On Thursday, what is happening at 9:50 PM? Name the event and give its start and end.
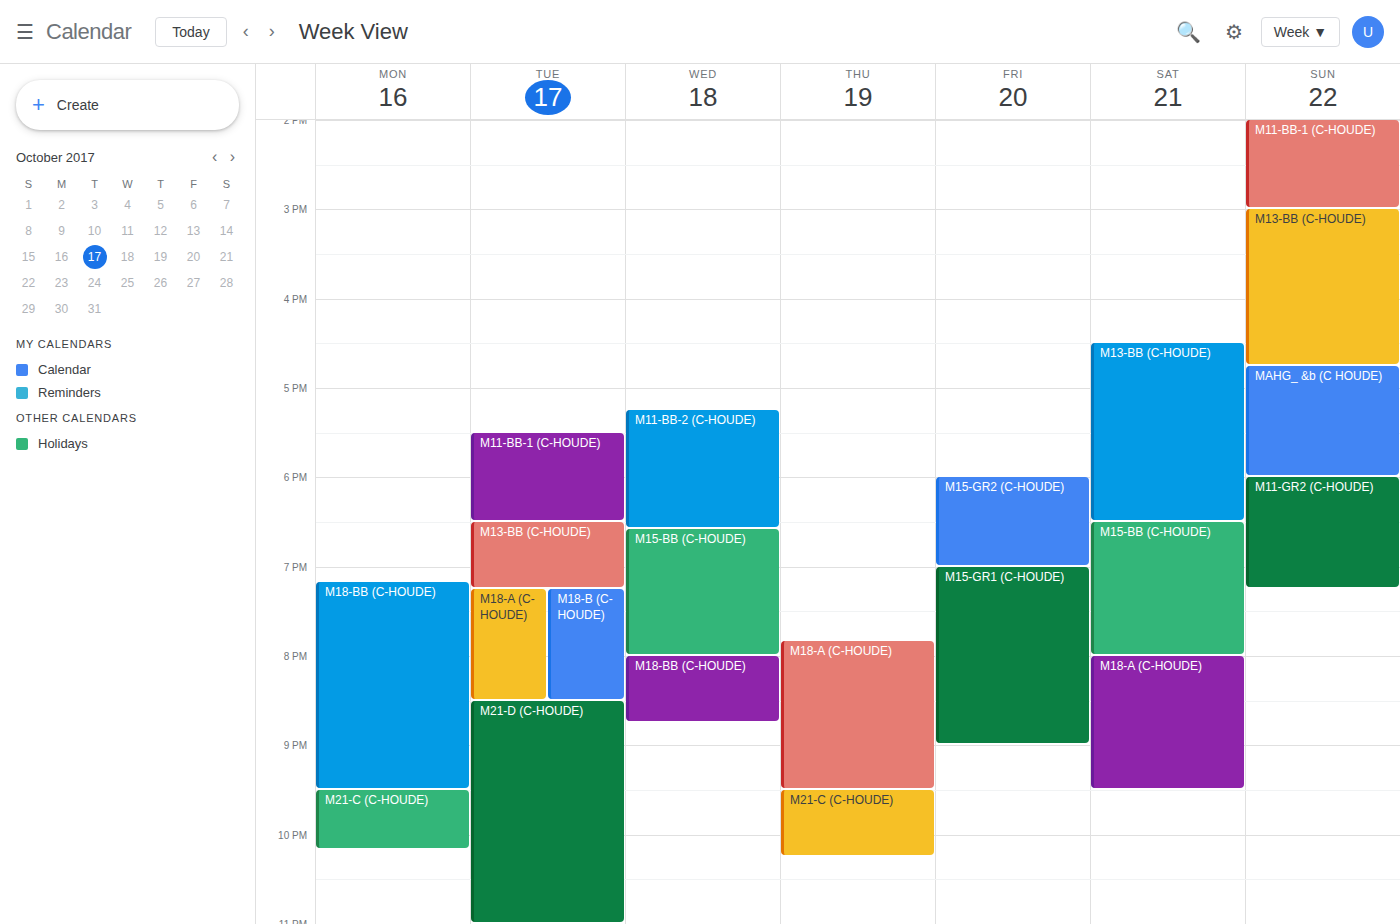
"M21-C (C-HOUDE)", 9:30 PM to 10:15 PM